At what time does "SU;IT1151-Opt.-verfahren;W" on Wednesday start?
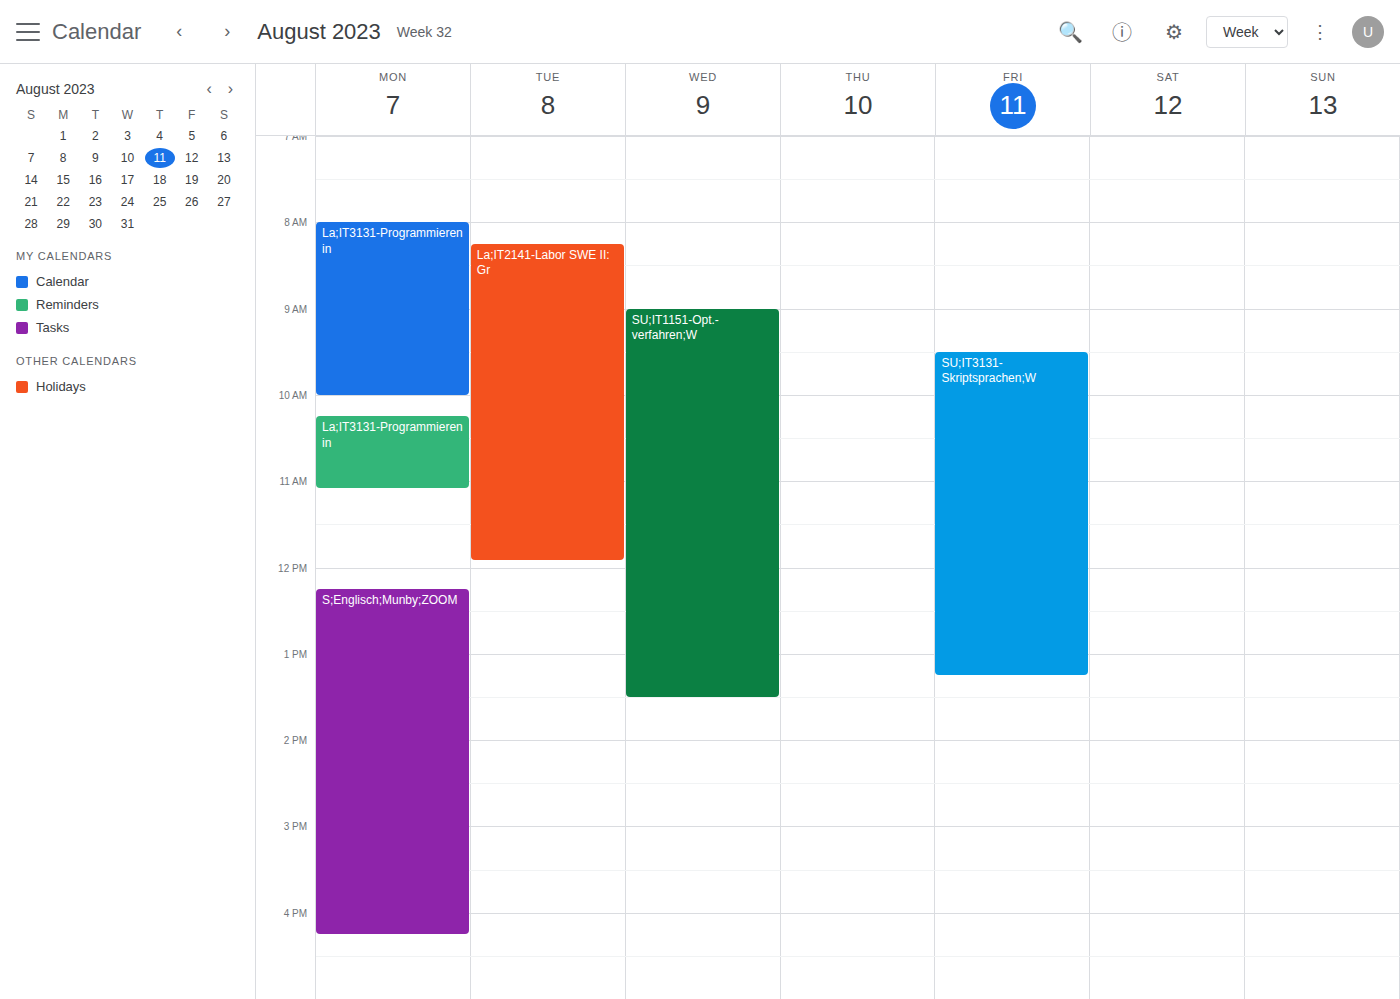
9:00 AM